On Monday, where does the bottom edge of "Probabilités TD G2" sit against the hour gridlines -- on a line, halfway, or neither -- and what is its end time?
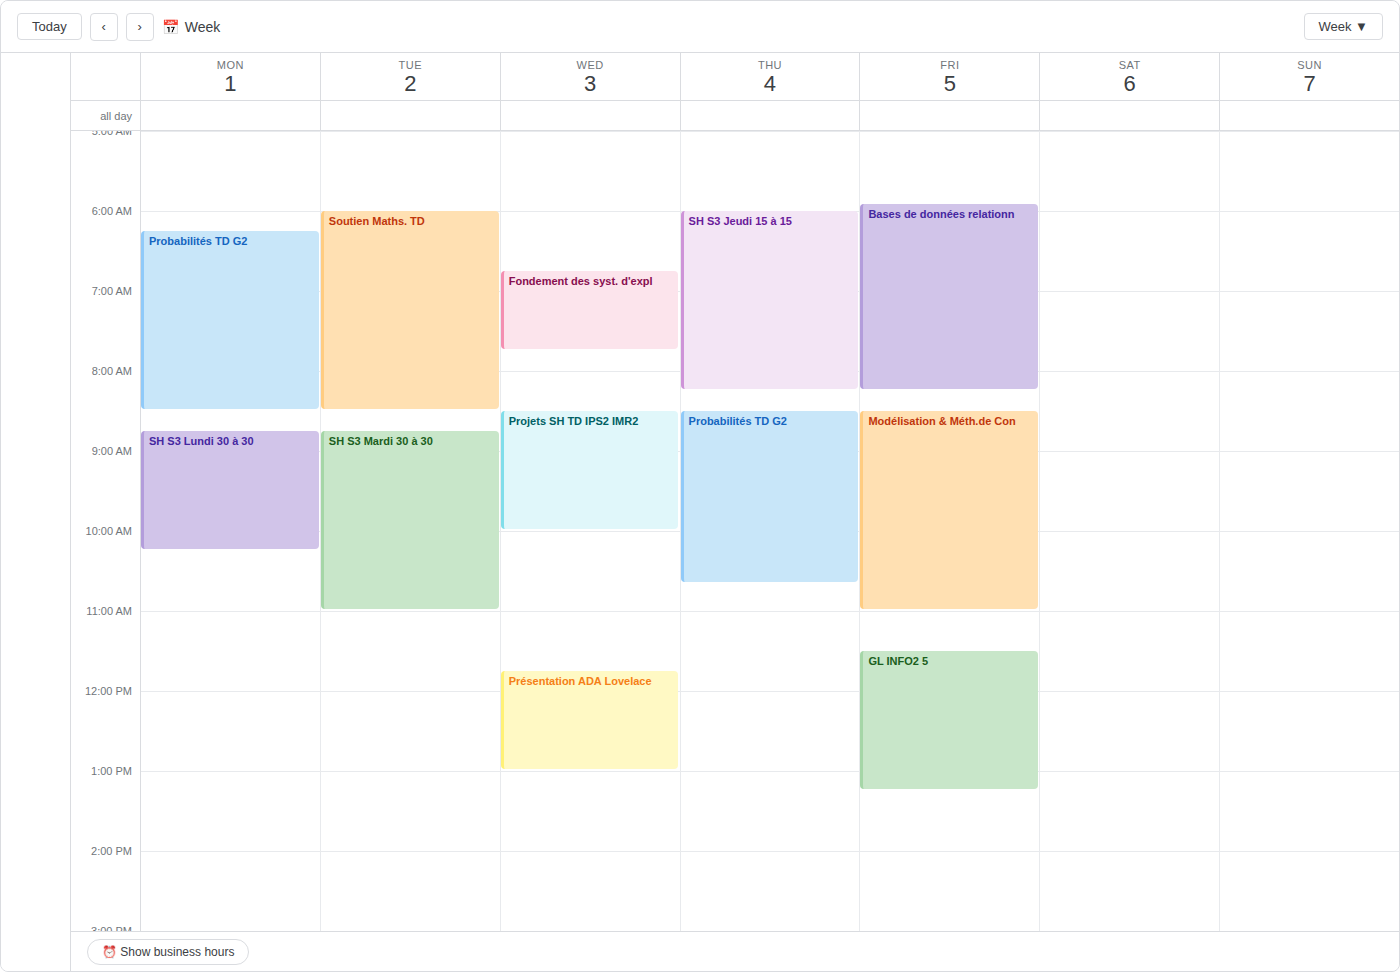
08:30 -- halfway between the 08:00 and 09:00 lines.